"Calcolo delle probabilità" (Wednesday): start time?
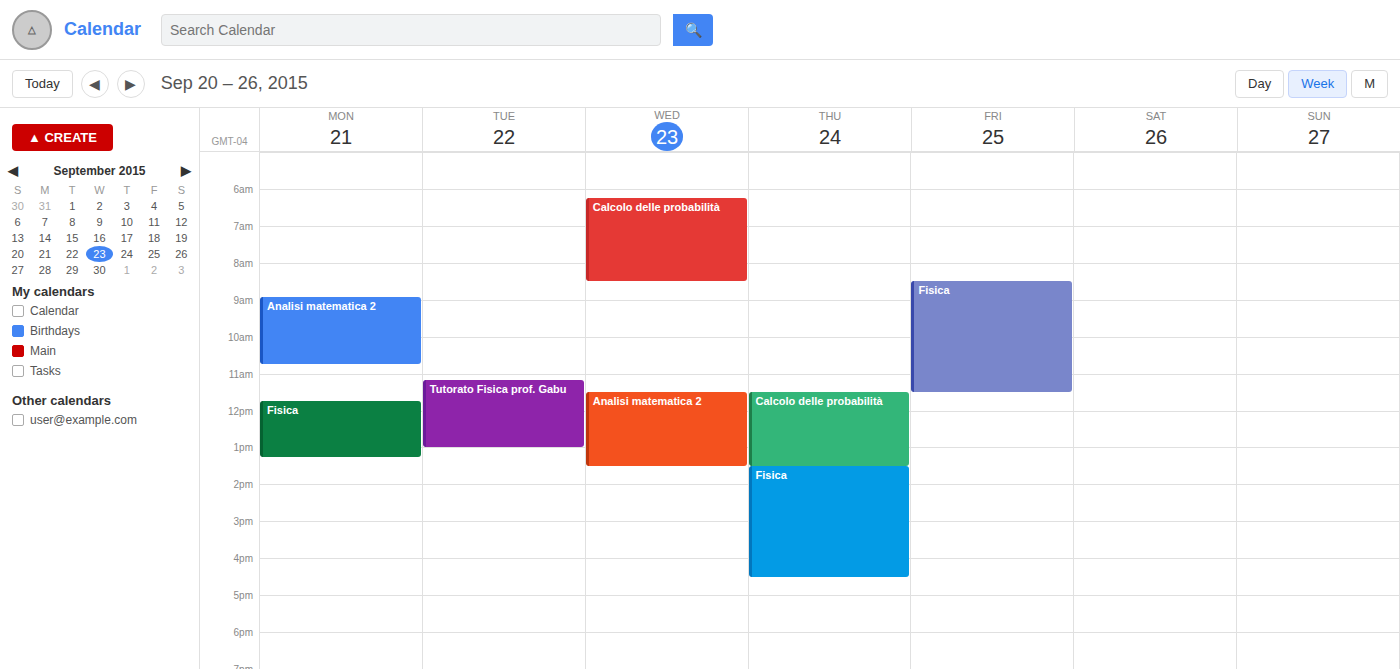
6:15 AM